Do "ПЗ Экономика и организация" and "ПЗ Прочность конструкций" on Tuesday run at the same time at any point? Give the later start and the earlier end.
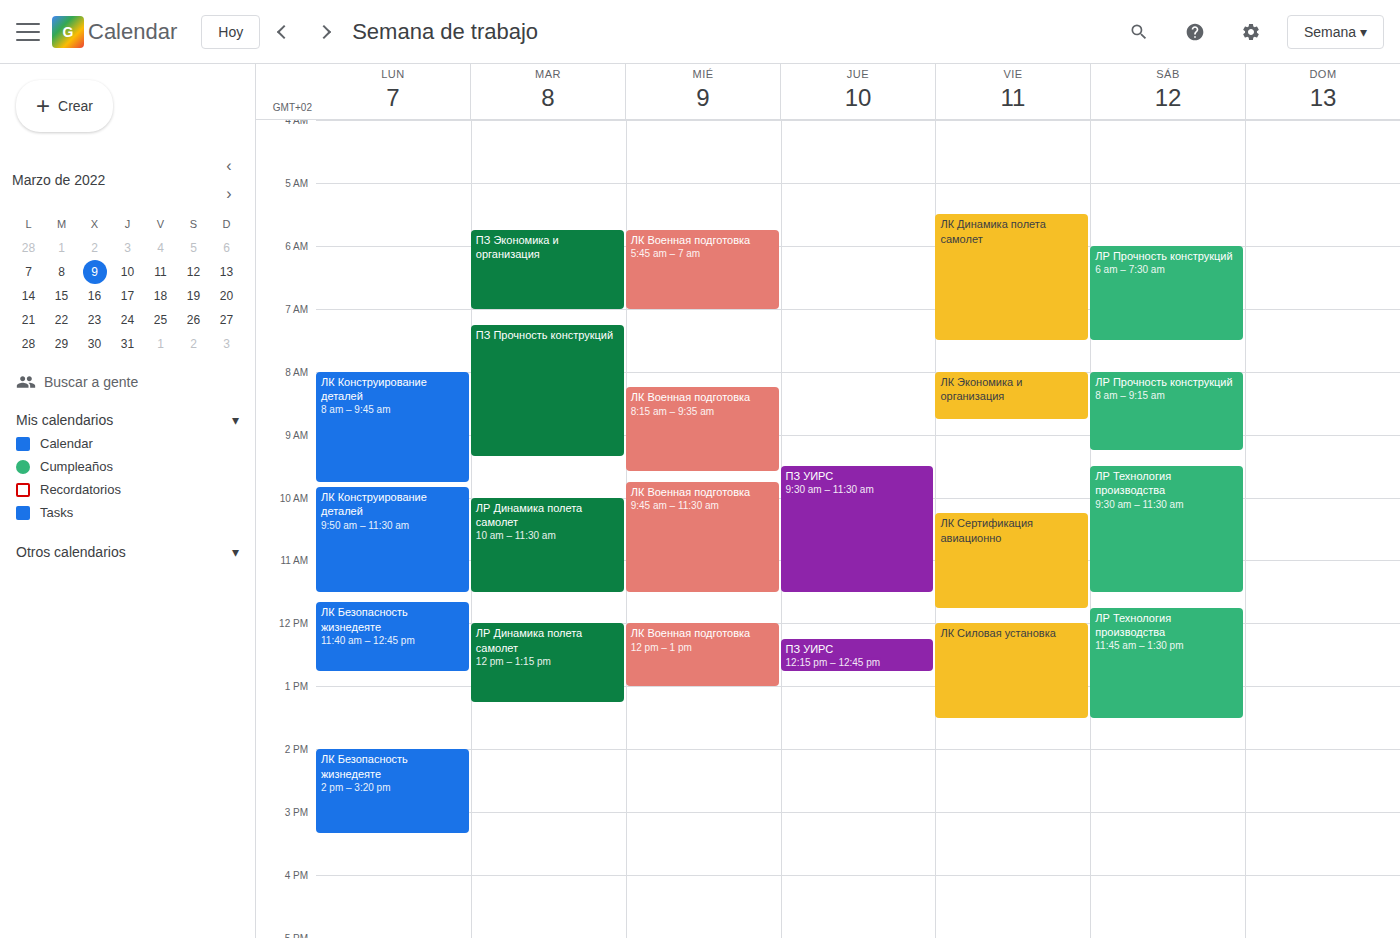
"ПЗ Экономика и организация" ends at 7:00 AM and "ПЗ Прочность конструкций" starts at 7:15 AM -- no overlap.